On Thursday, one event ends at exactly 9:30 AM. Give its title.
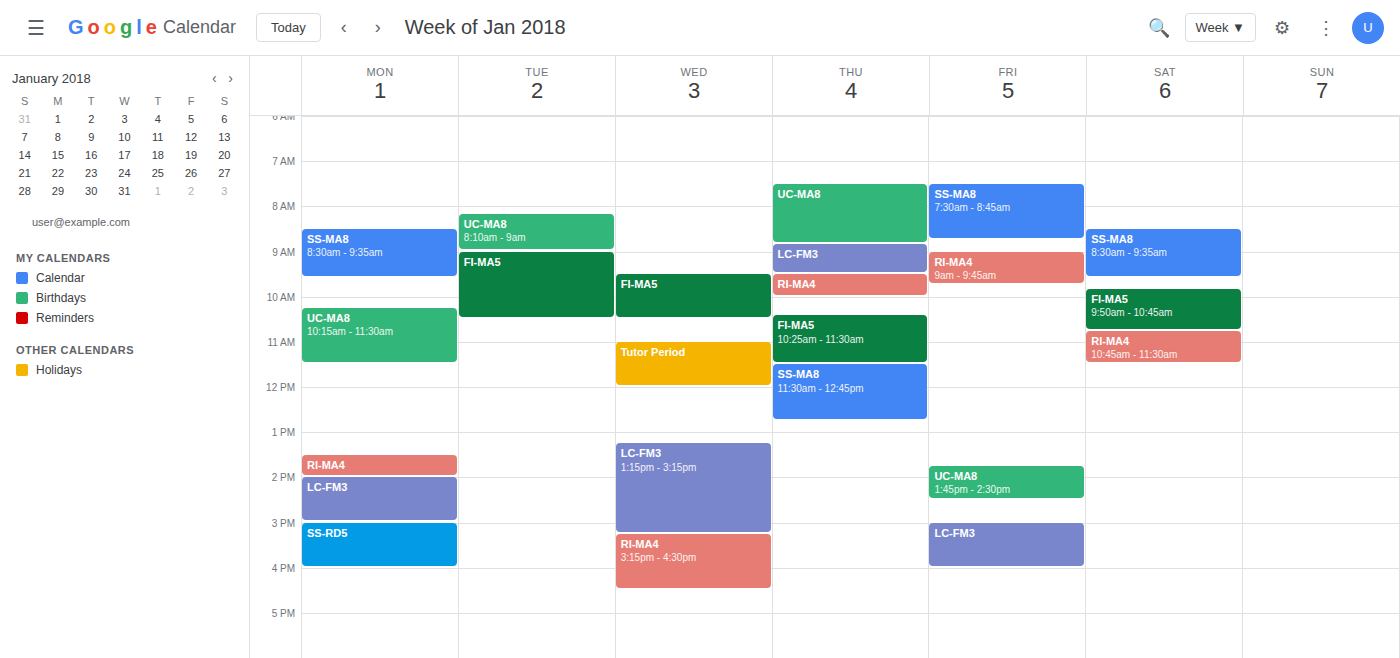
"LC-FM3"